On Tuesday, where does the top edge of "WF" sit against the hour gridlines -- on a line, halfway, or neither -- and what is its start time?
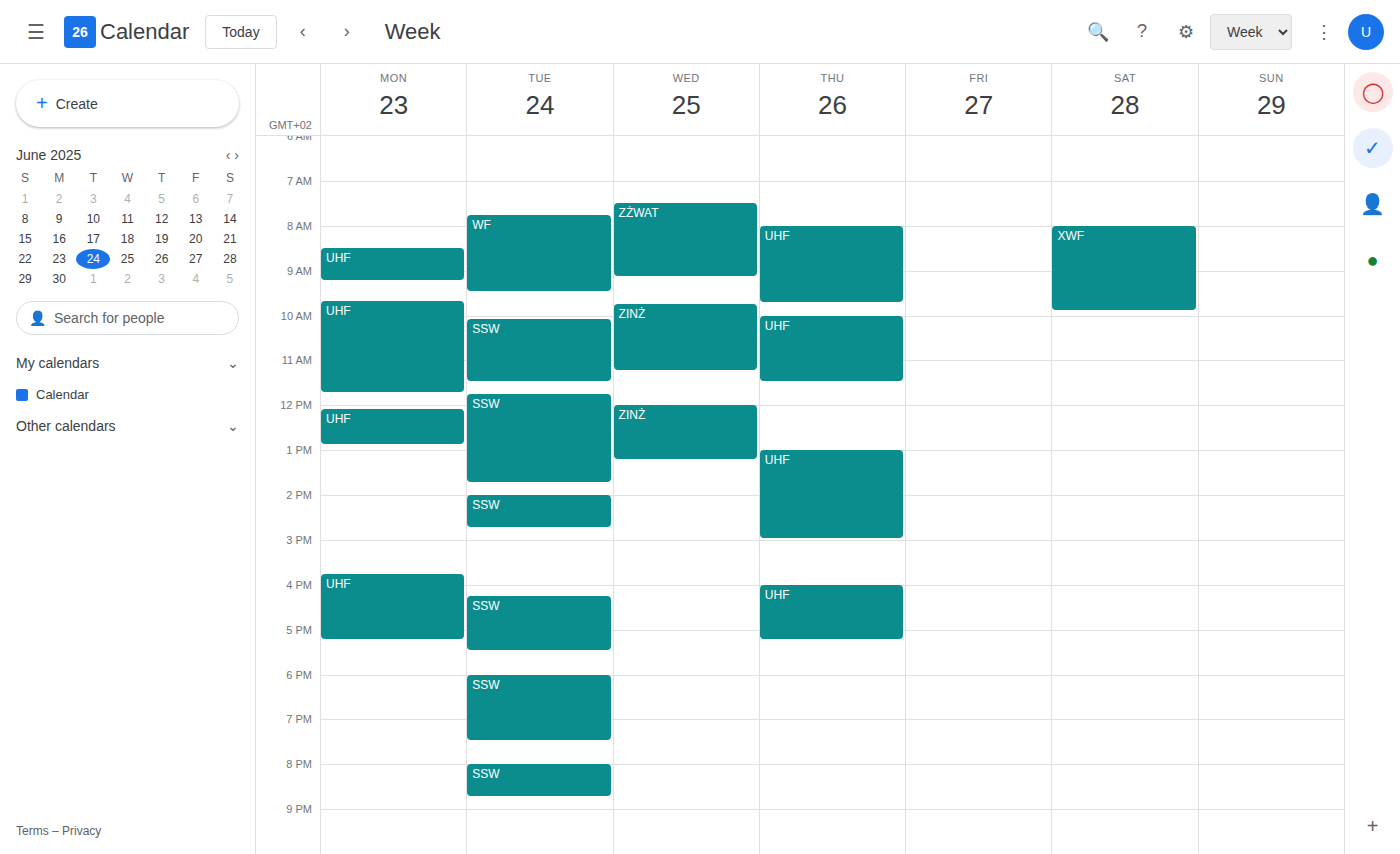
07:45 -- neither: three quarters of the way from the 07:00 line to the 08:00 line.